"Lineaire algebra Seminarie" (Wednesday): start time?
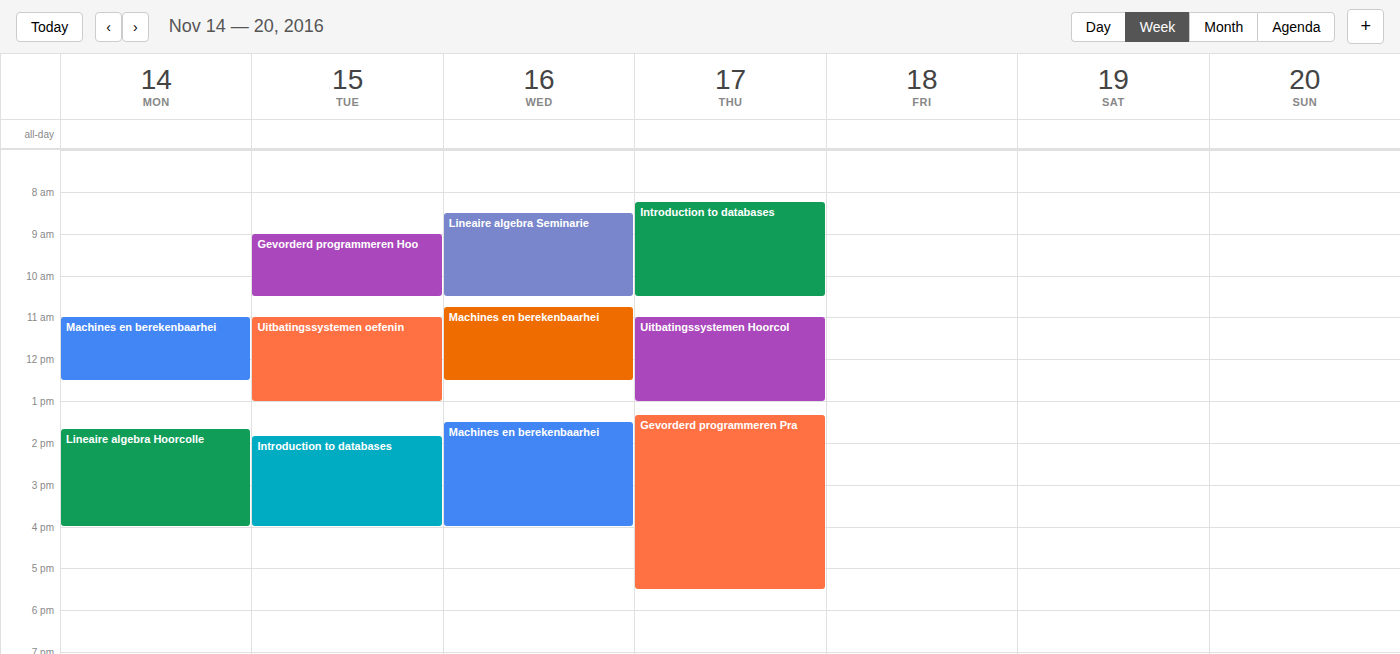
8:30 AM